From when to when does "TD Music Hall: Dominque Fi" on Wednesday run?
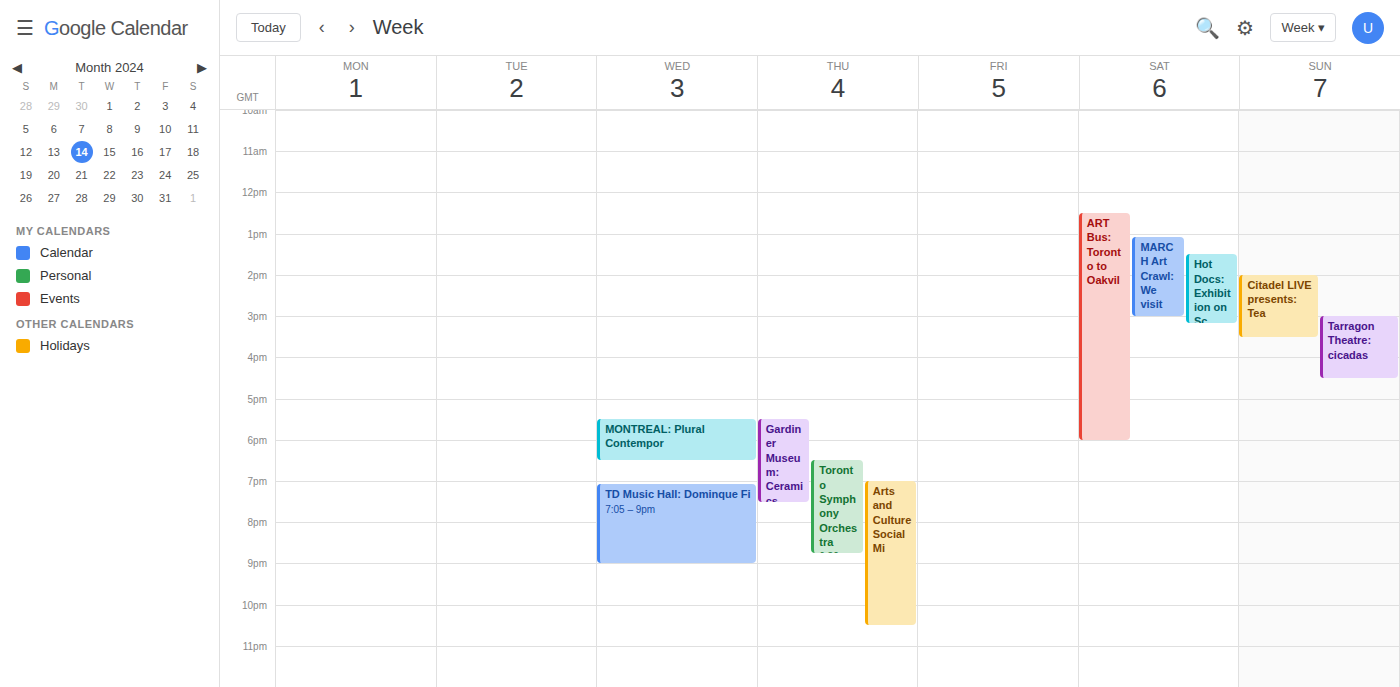
7:05 PM to 9:00 PM